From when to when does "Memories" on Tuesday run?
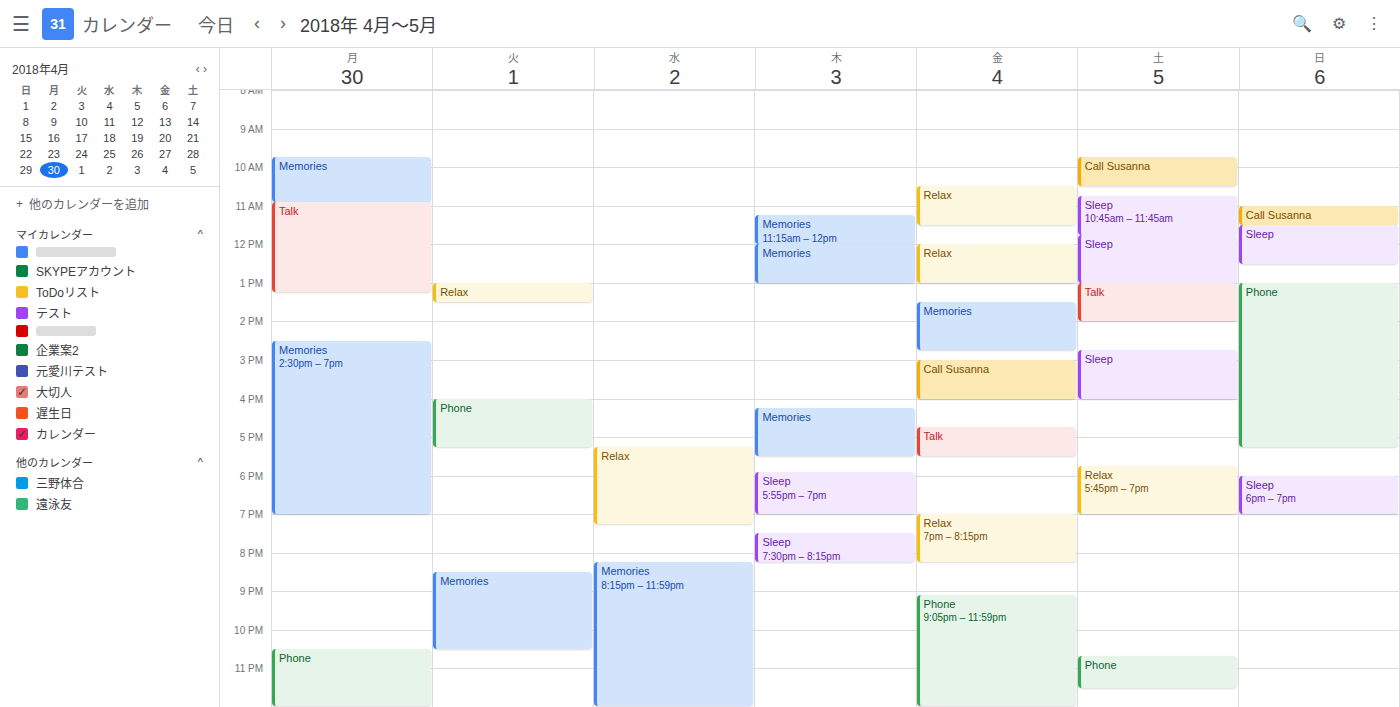
8:30 PM to 10:30 PM